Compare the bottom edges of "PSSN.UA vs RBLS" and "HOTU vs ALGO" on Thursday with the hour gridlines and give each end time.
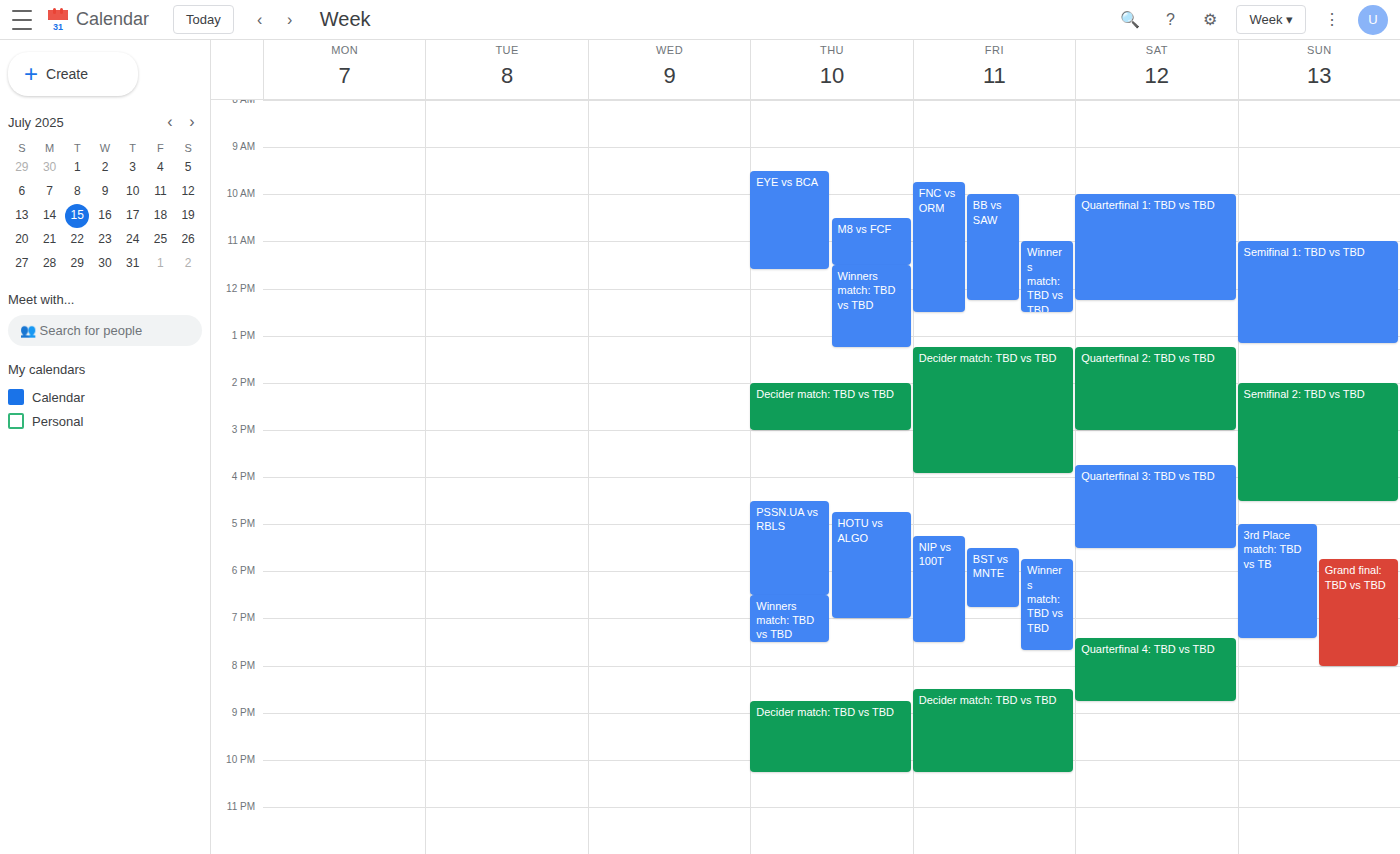
"PSSN.UA vs RBLS": 18:30, halfway between the 18:00 and 19:00 lines. "HOTU vs ALGO": 19:00, exactly on the 19:00 line.